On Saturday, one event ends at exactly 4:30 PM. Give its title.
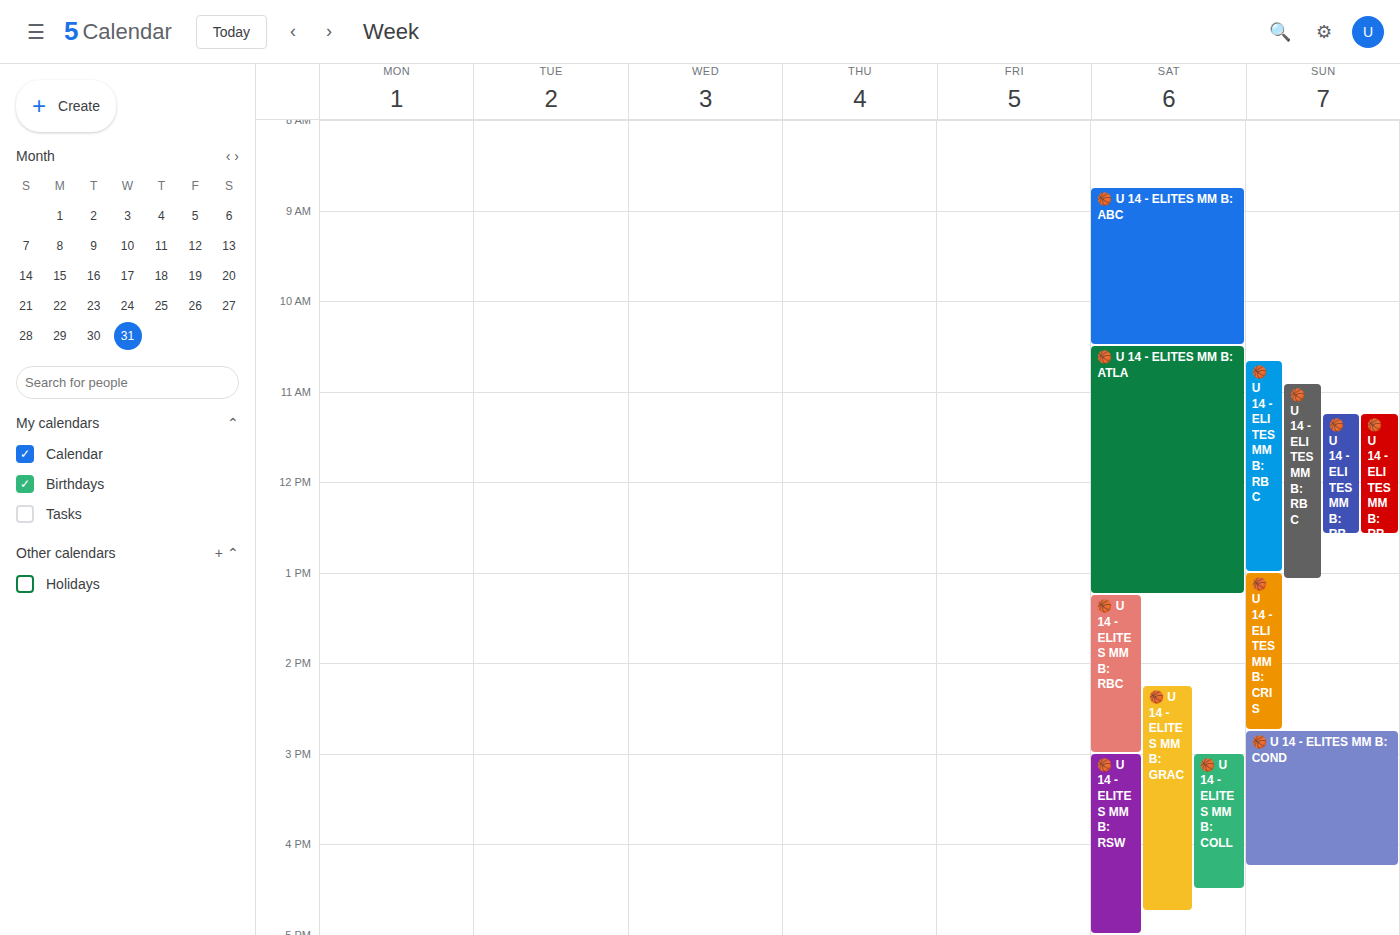
"🏀 U 14 - ELITES MM B: COLL"